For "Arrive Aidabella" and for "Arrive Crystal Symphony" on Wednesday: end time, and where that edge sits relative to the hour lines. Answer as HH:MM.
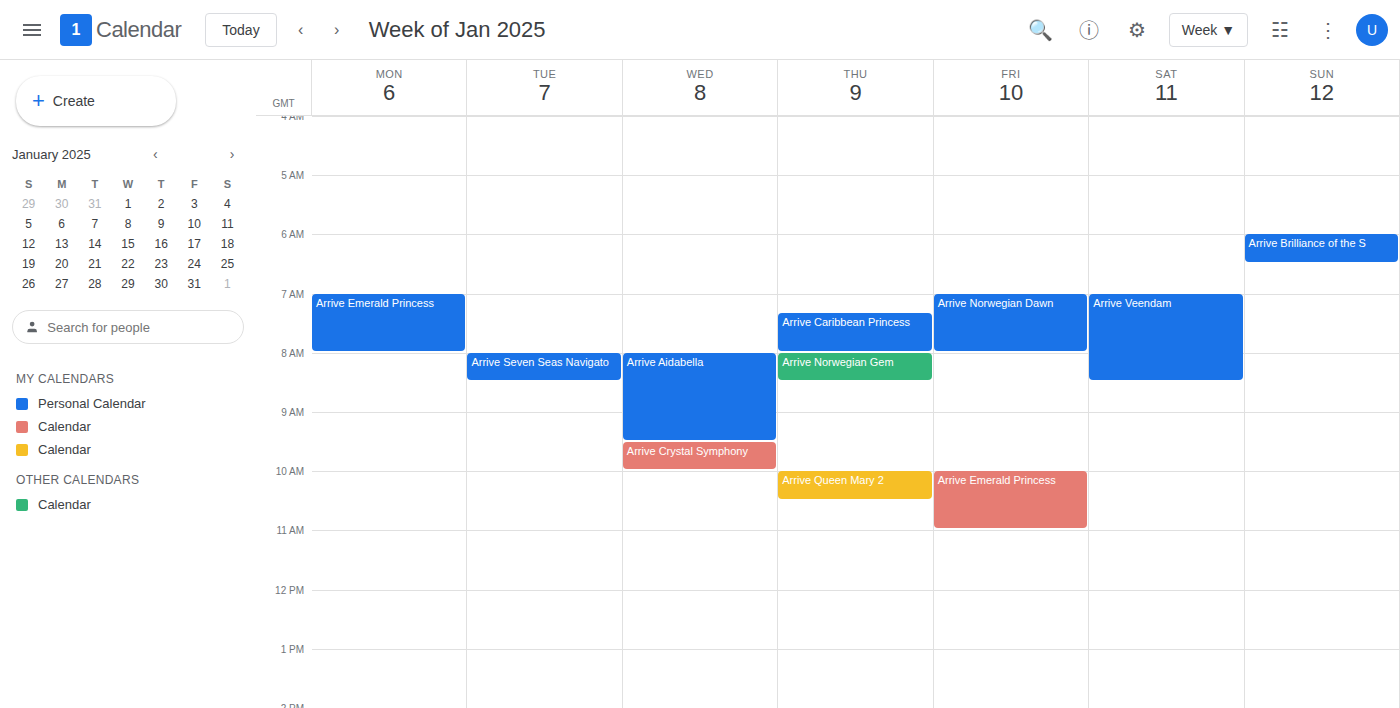
"Arrive Aidabella": 09:30, halfway between the 09:00 and 10:00 lines. "Arrive Crystal Symphony": 10:00, exactly on the 10:00 line.